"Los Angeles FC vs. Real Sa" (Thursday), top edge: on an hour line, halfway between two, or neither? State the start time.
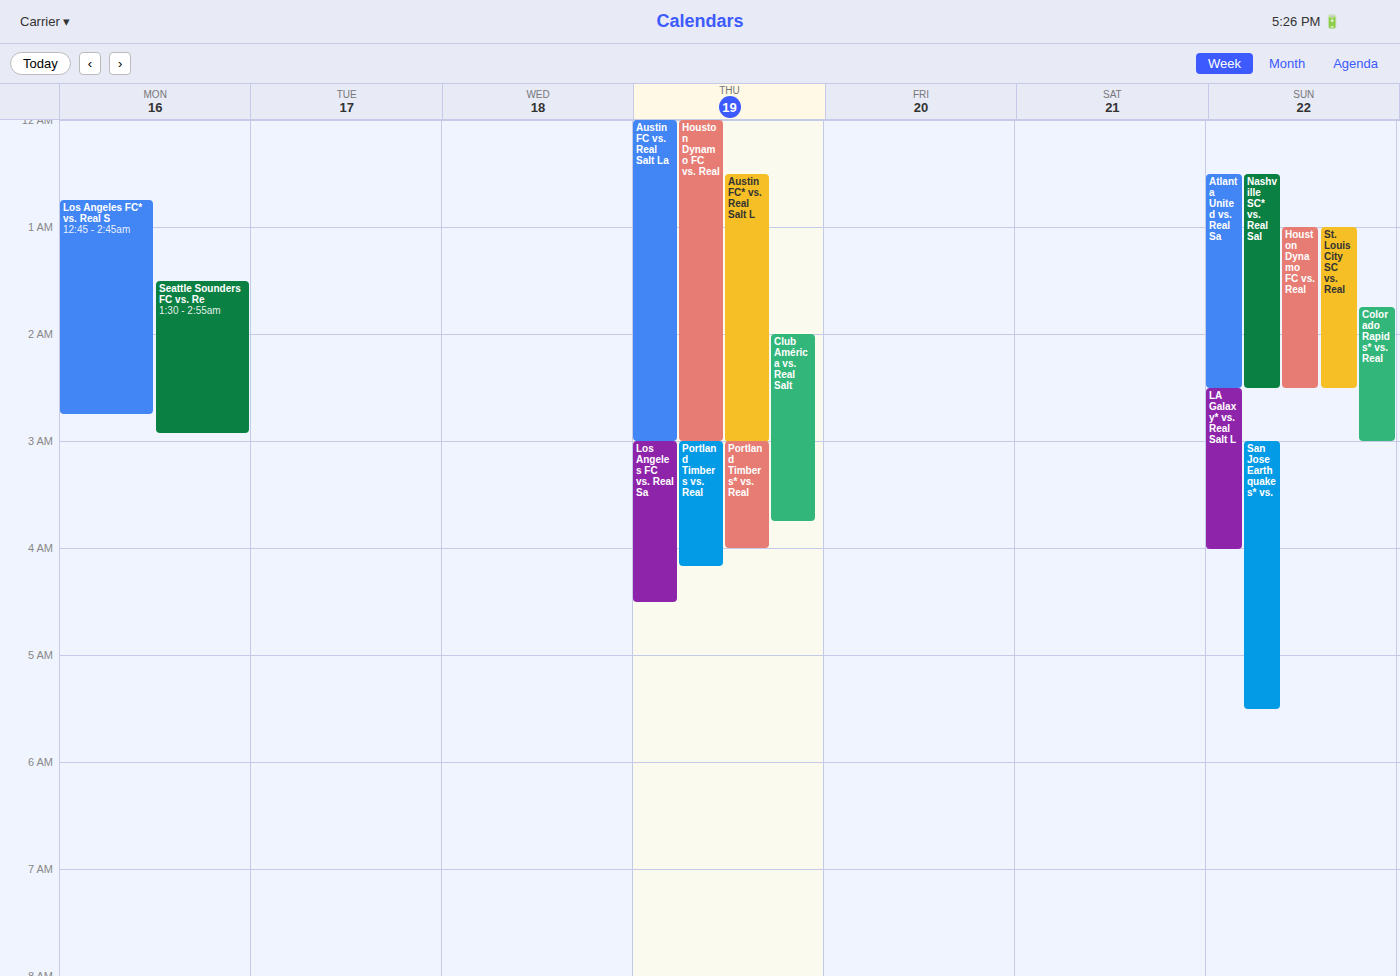
3:00 AM -- exactly on the 3 AM line.